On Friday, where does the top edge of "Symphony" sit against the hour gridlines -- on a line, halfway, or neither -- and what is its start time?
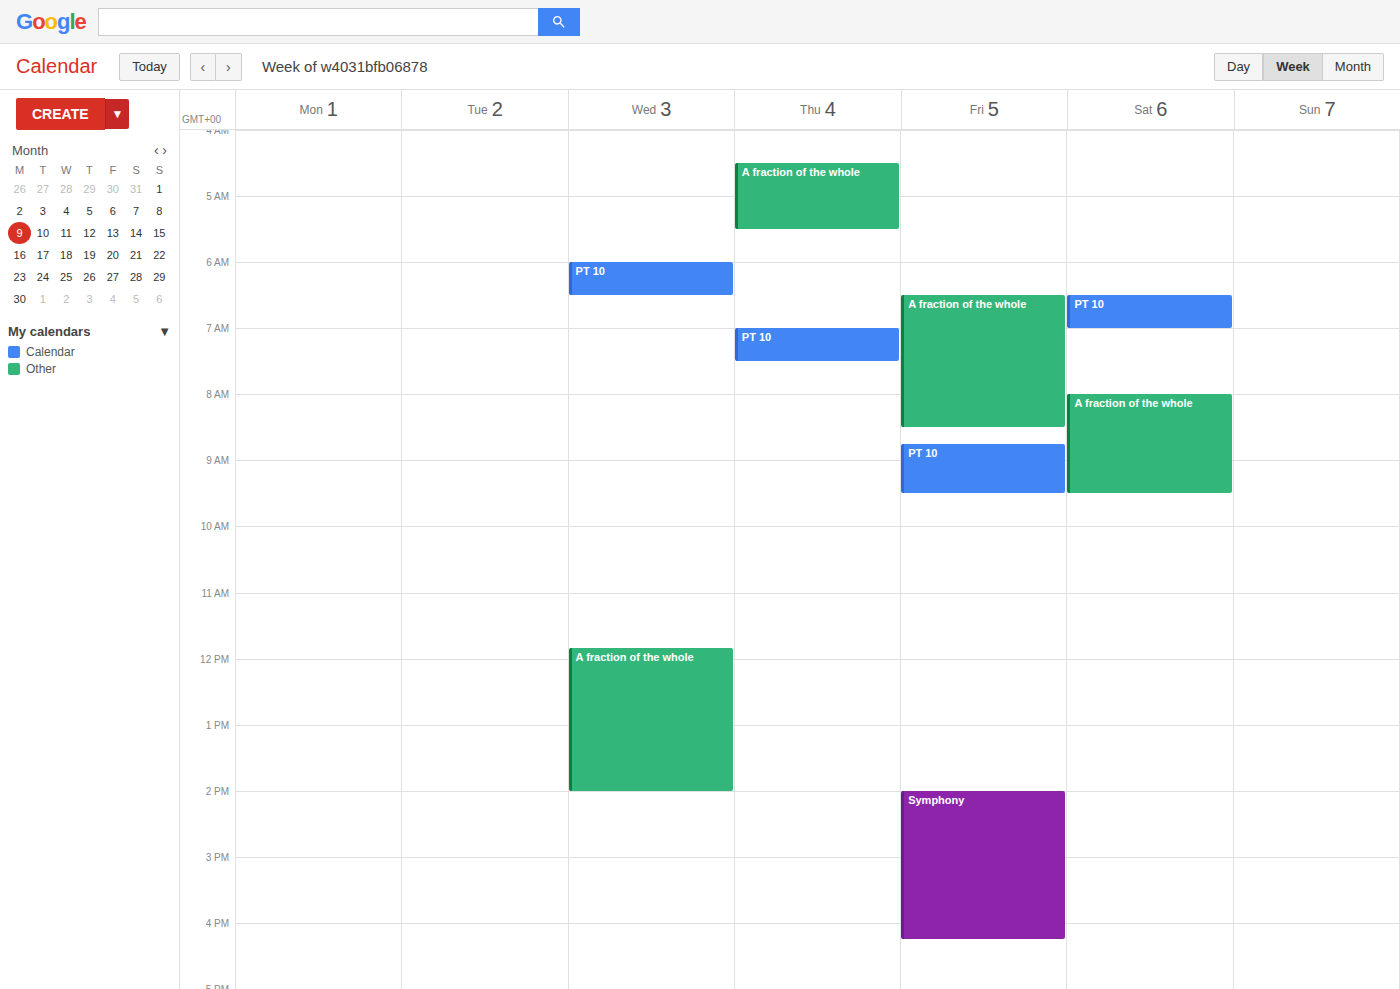
2:00 PM -- exactly on the 2 PM line.